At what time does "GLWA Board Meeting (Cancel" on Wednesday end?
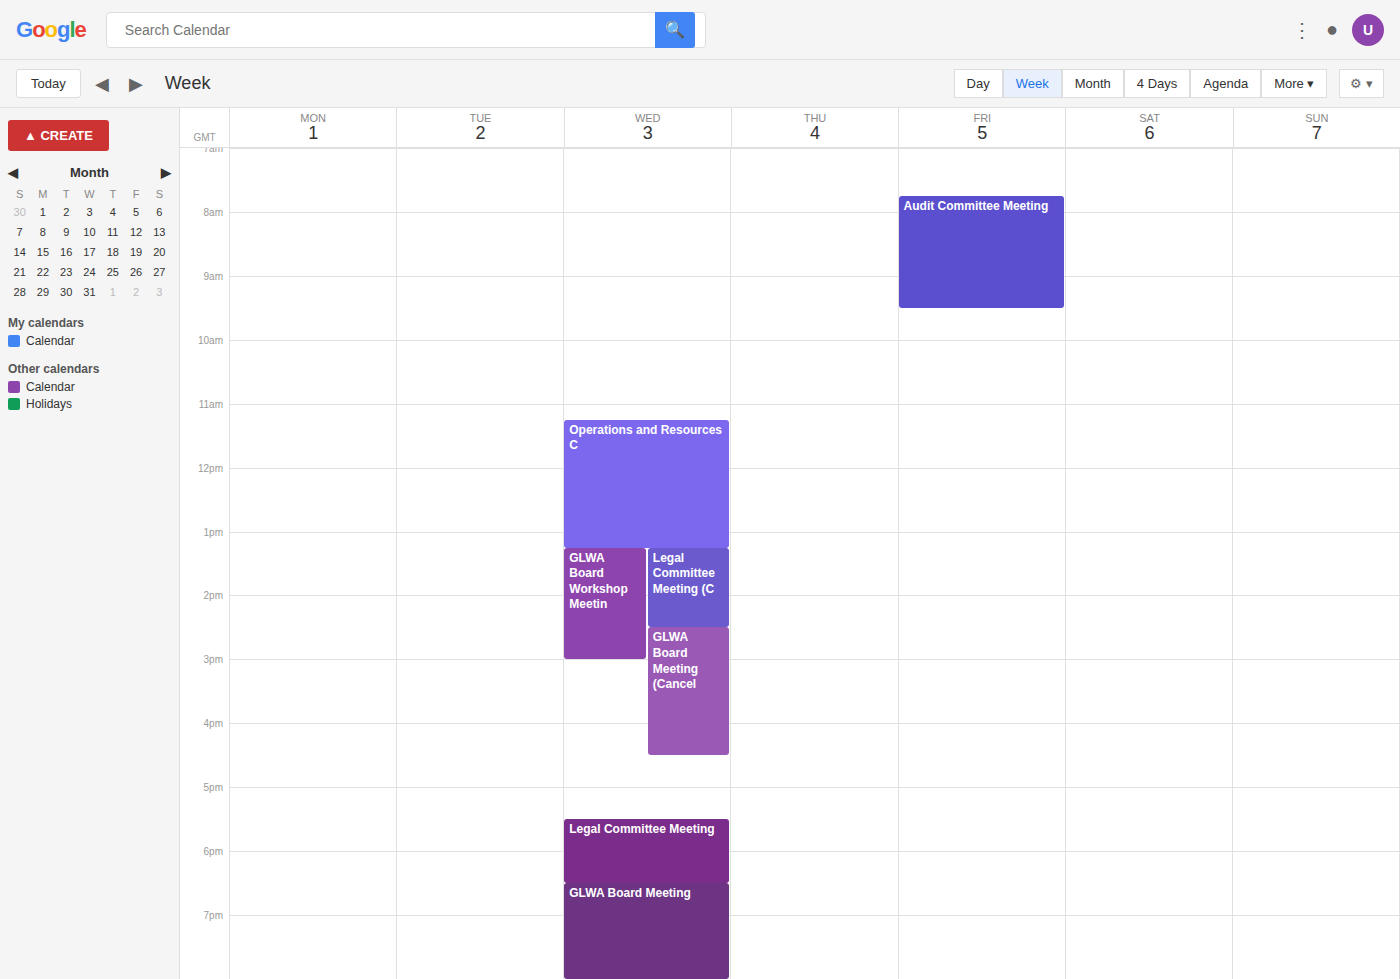
4:30 PM